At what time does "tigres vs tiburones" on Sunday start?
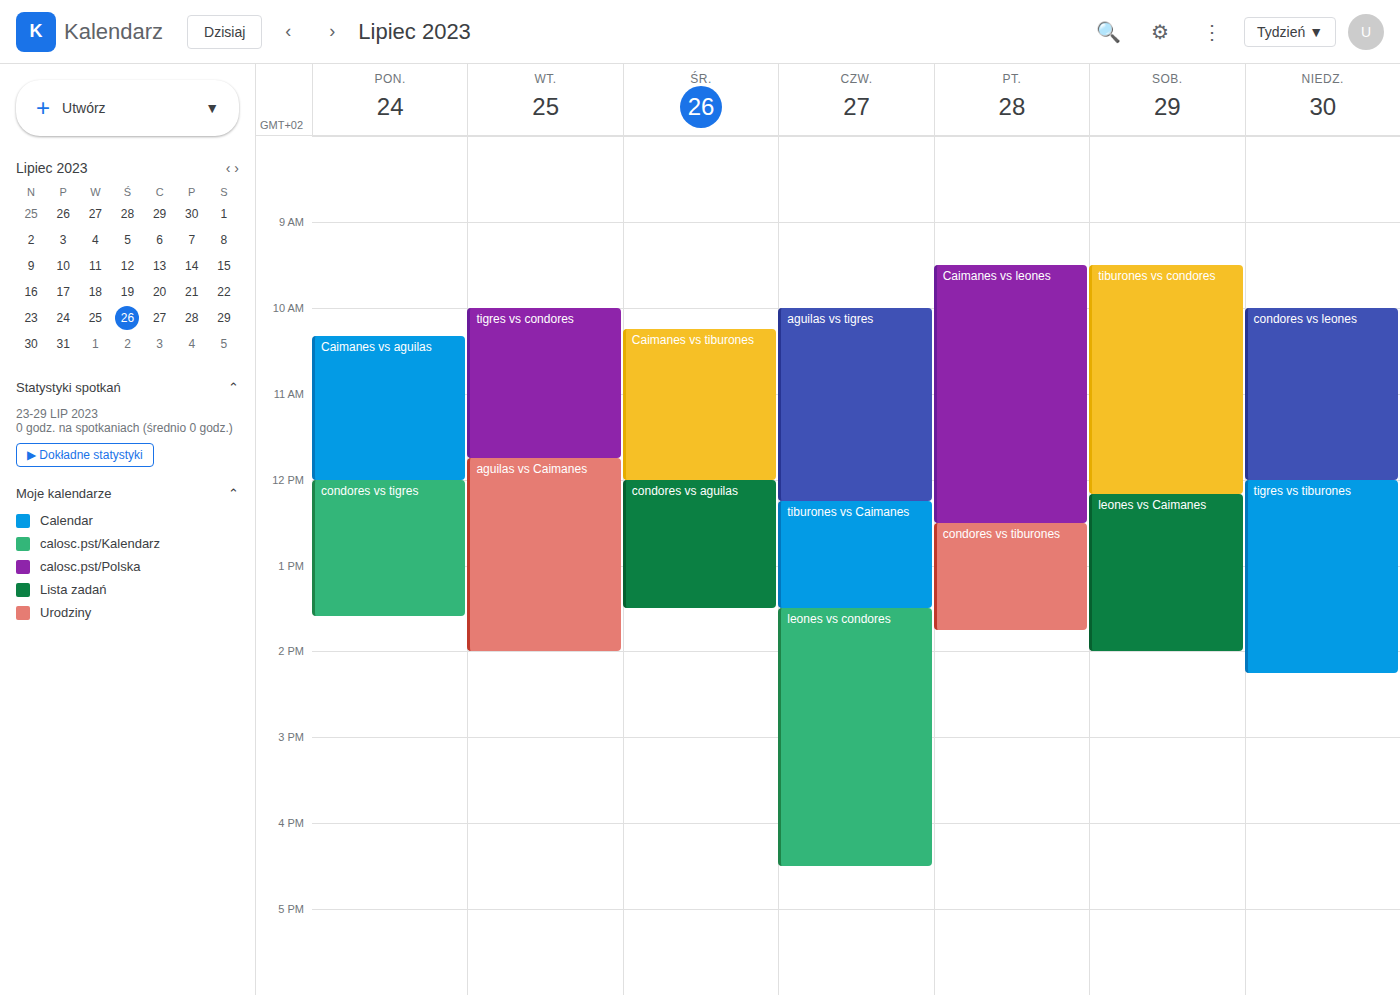
12:00 PM